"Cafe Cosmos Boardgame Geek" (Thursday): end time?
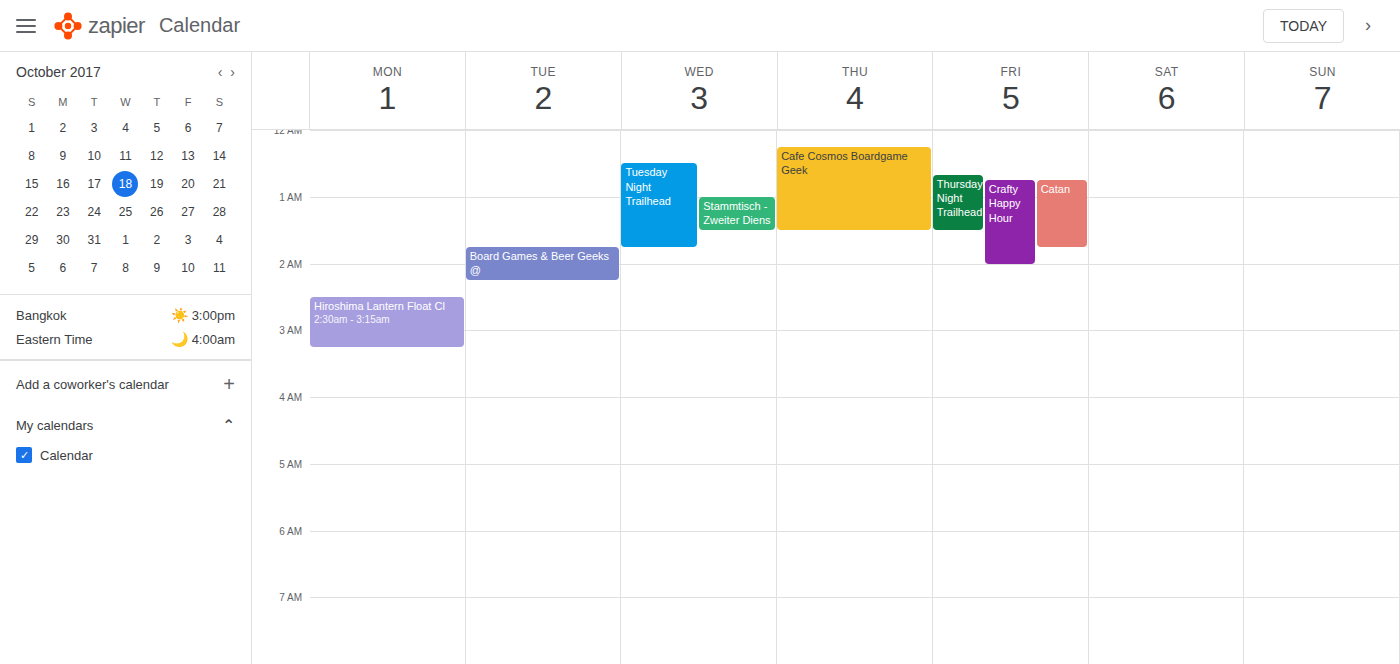
01:30